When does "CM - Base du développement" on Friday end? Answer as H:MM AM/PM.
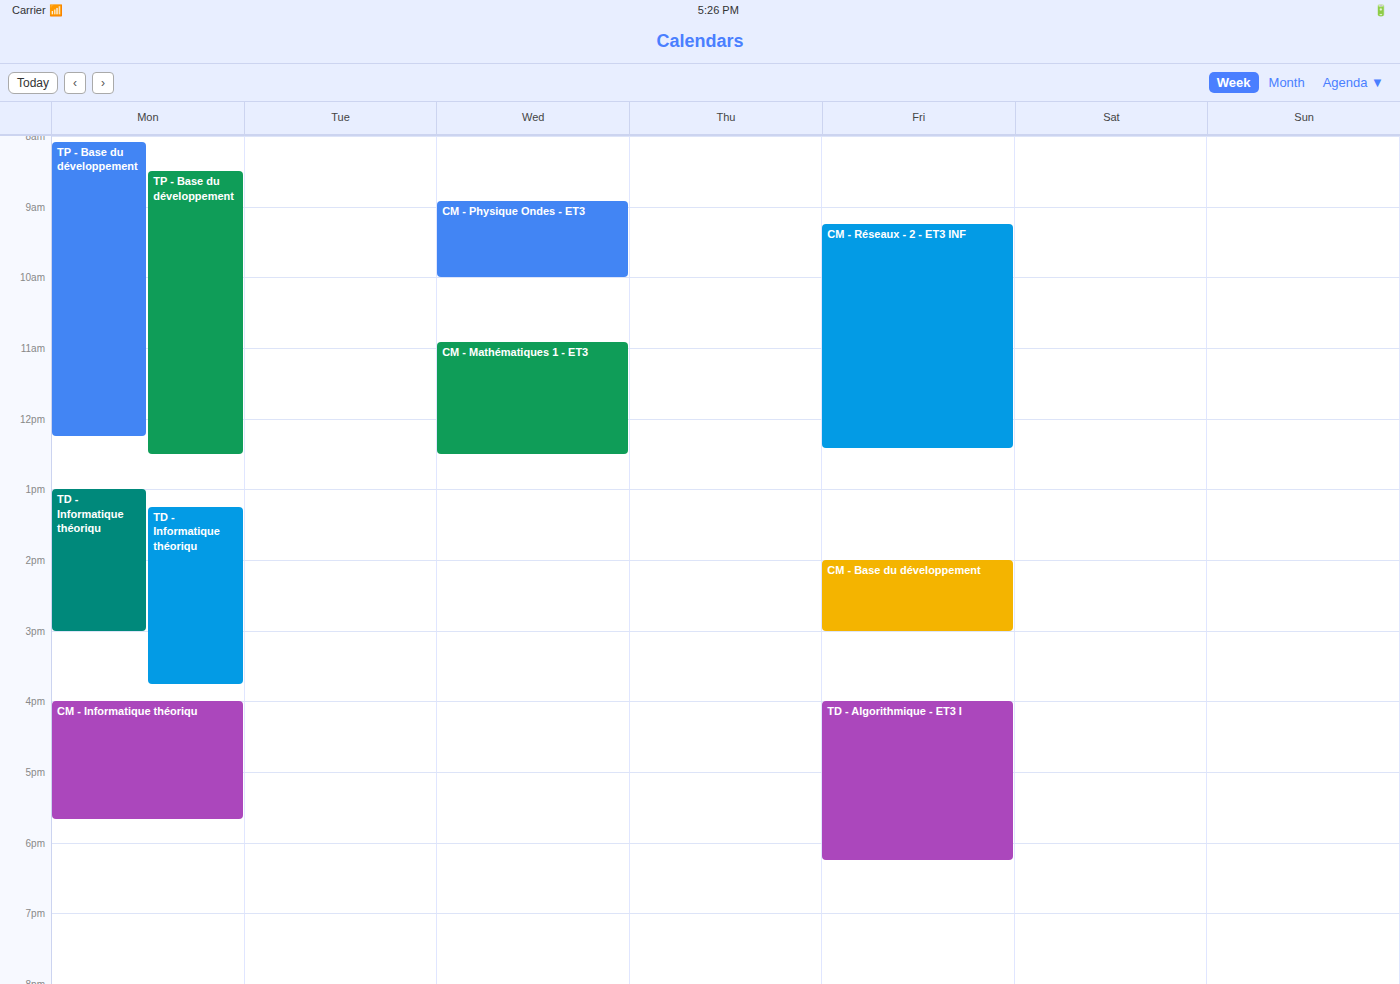
3:00 PM